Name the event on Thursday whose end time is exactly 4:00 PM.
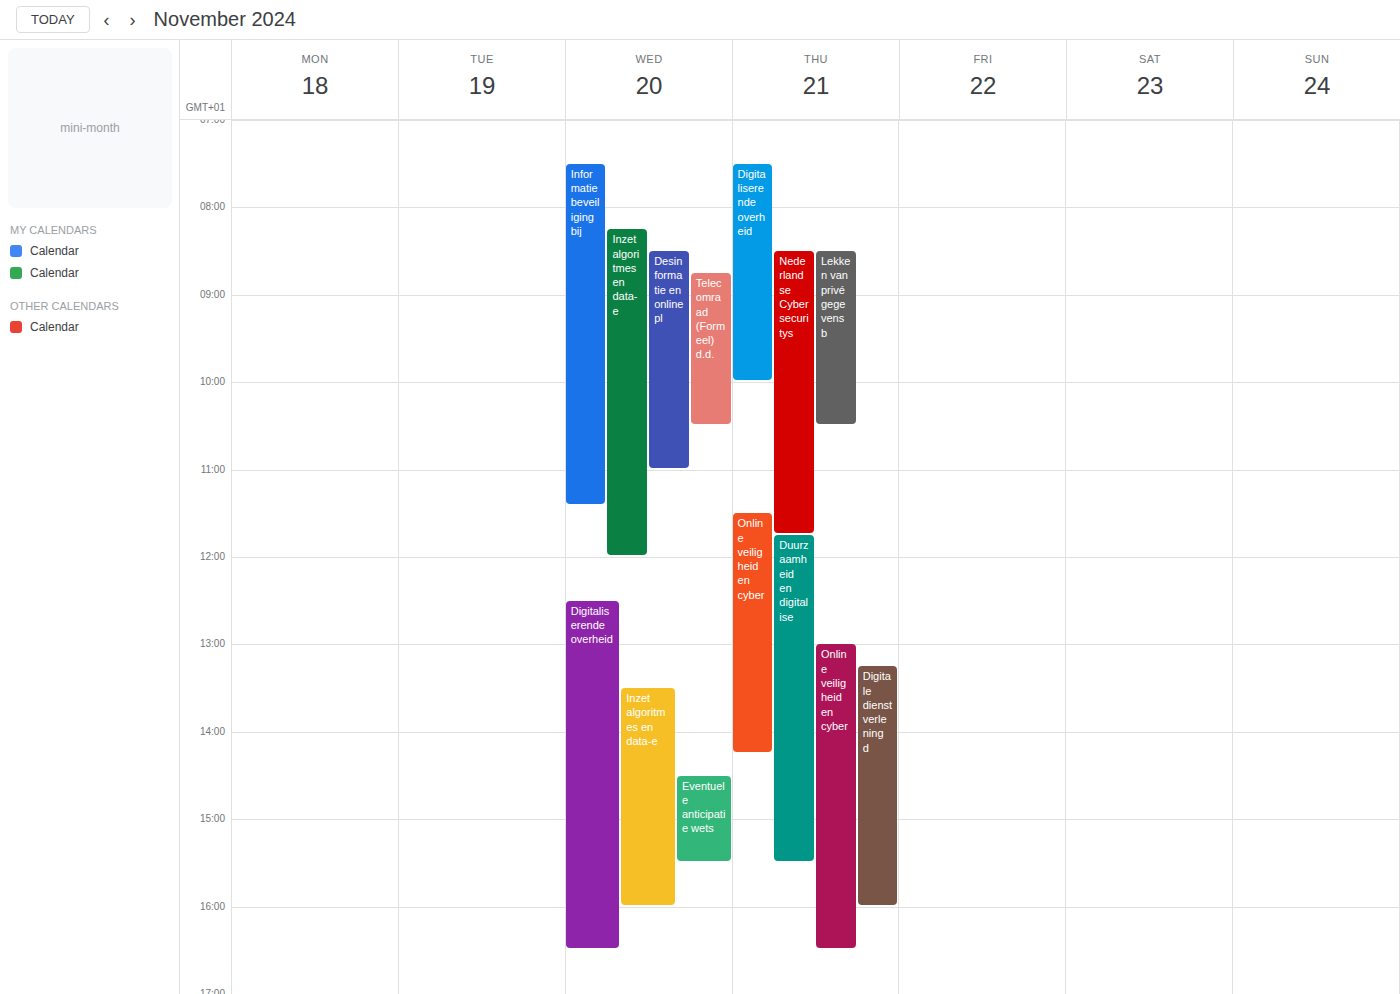
"Digitale dienstverlening d"